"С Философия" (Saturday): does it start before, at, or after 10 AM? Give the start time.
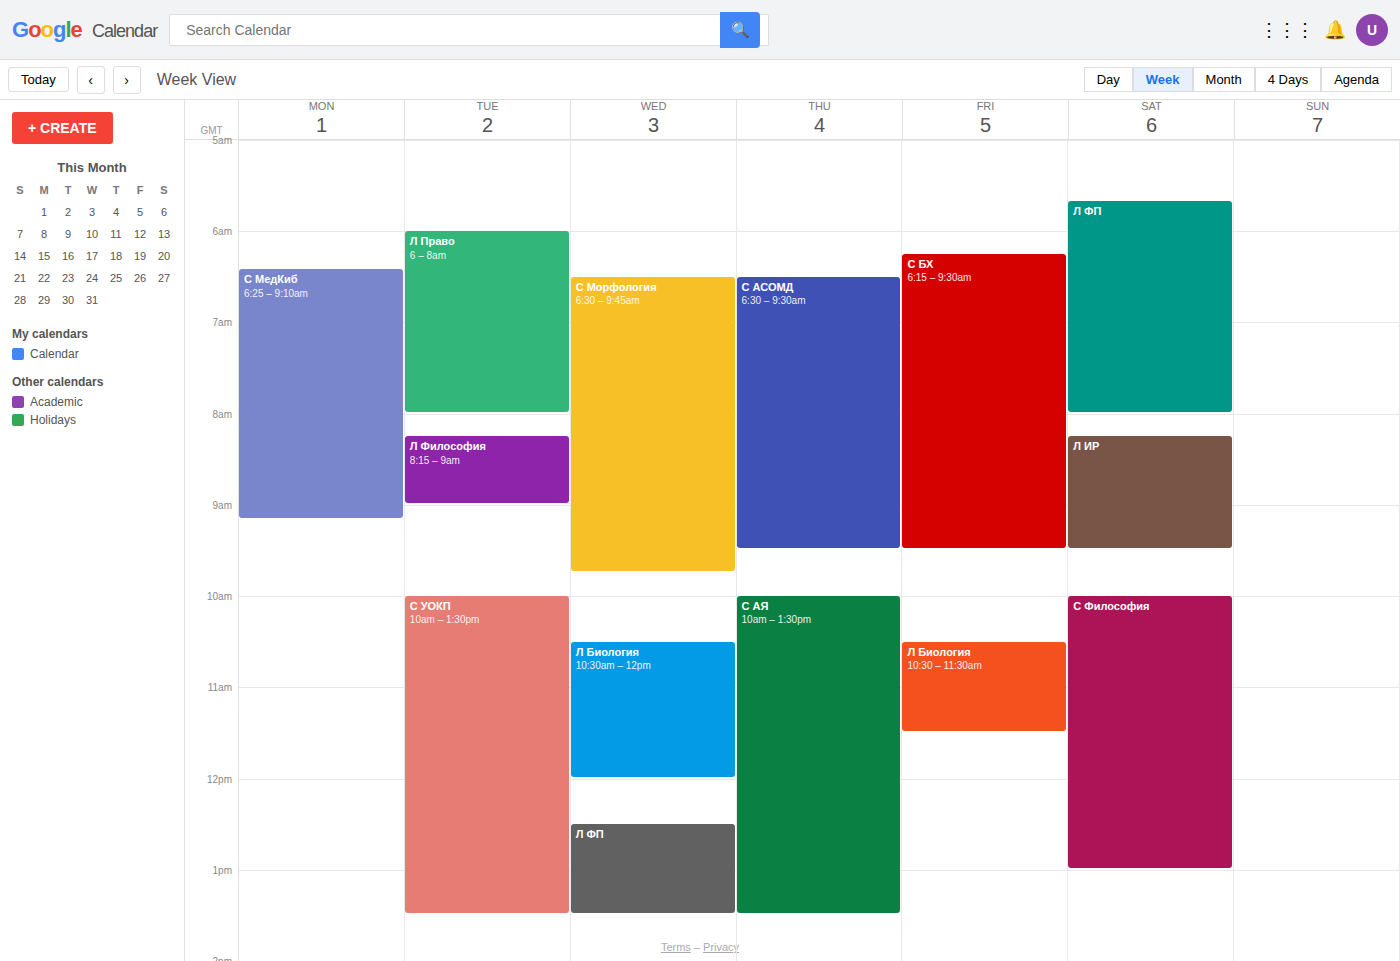
10:00 AM -- exactly at 10 AM, on the 10 AM line.